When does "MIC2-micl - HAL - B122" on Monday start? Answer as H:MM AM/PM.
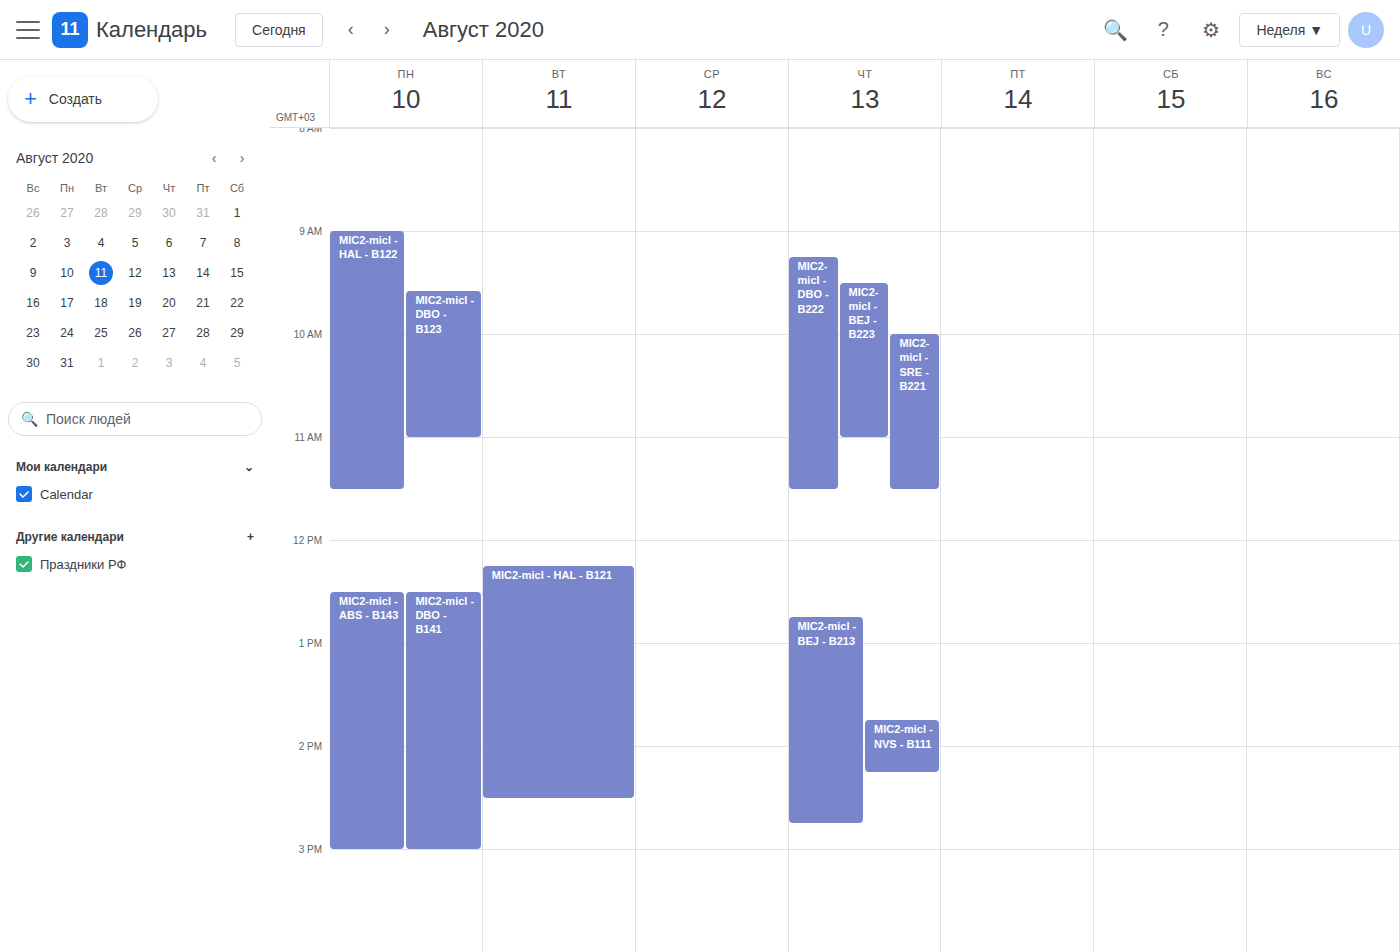
9:00 AM